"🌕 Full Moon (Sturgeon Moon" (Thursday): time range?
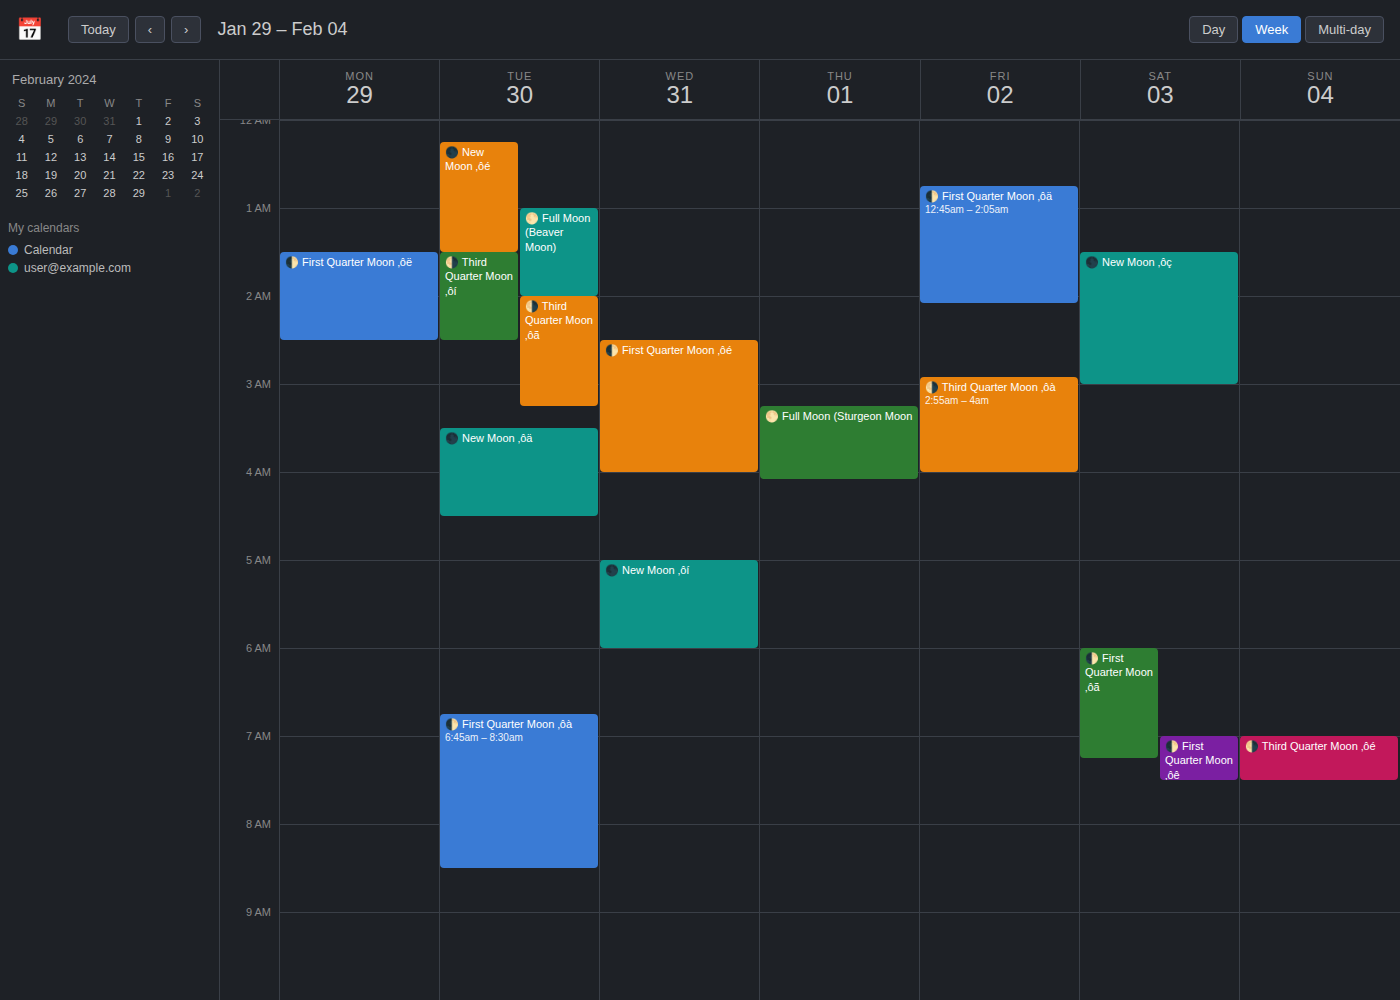
3:15 AM to 4:05 AM